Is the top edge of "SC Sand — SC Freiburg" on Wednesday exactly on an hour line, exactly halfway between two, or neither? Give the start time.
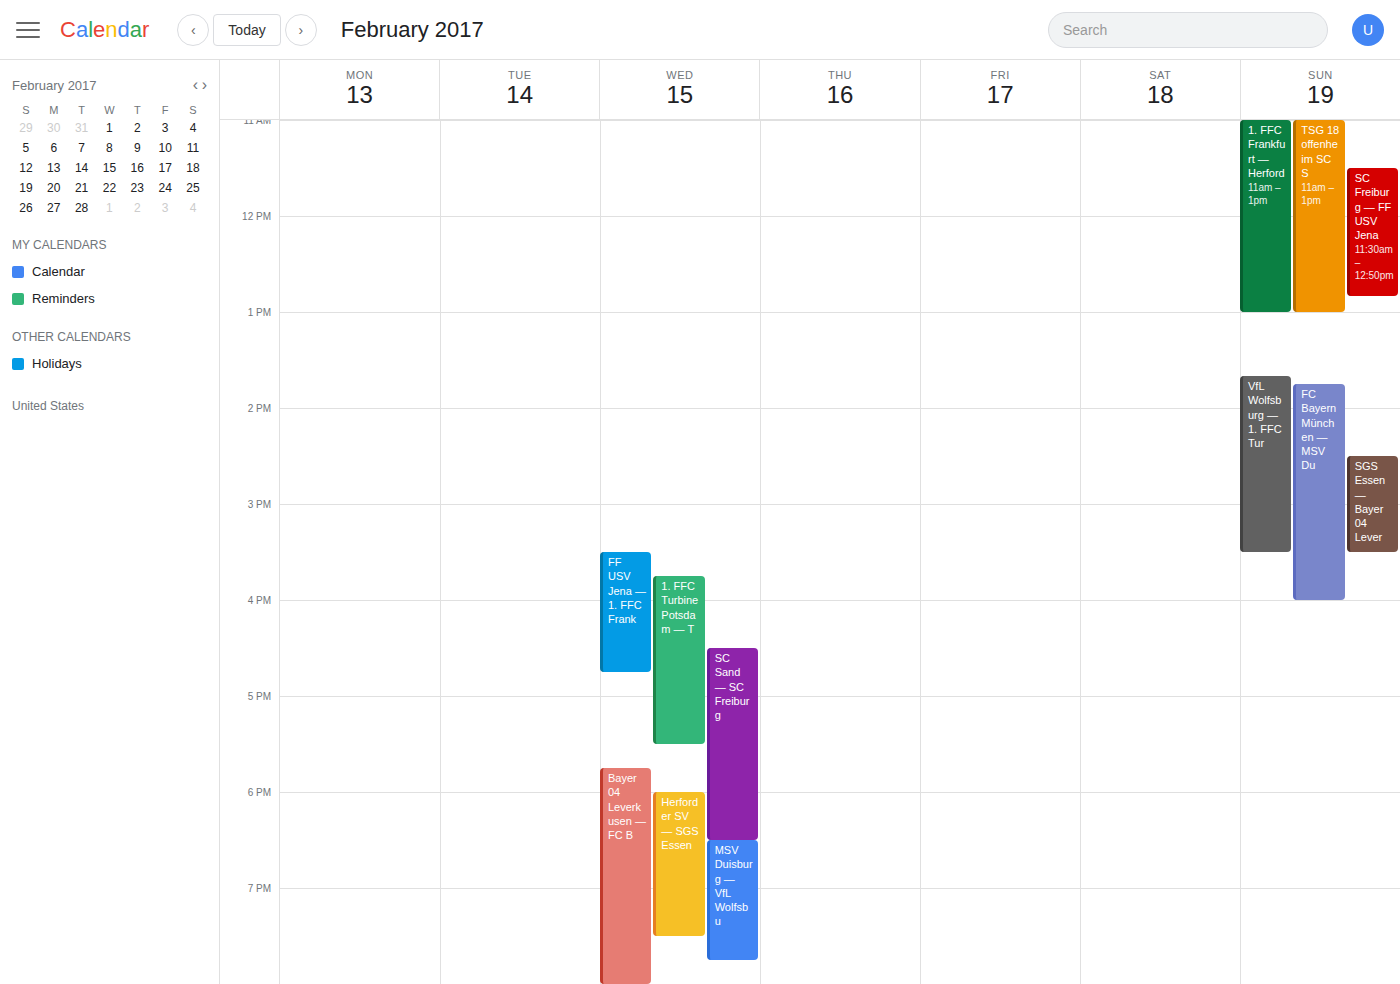
16:30 -- halfway between the 16:00 and 17:00 lines.